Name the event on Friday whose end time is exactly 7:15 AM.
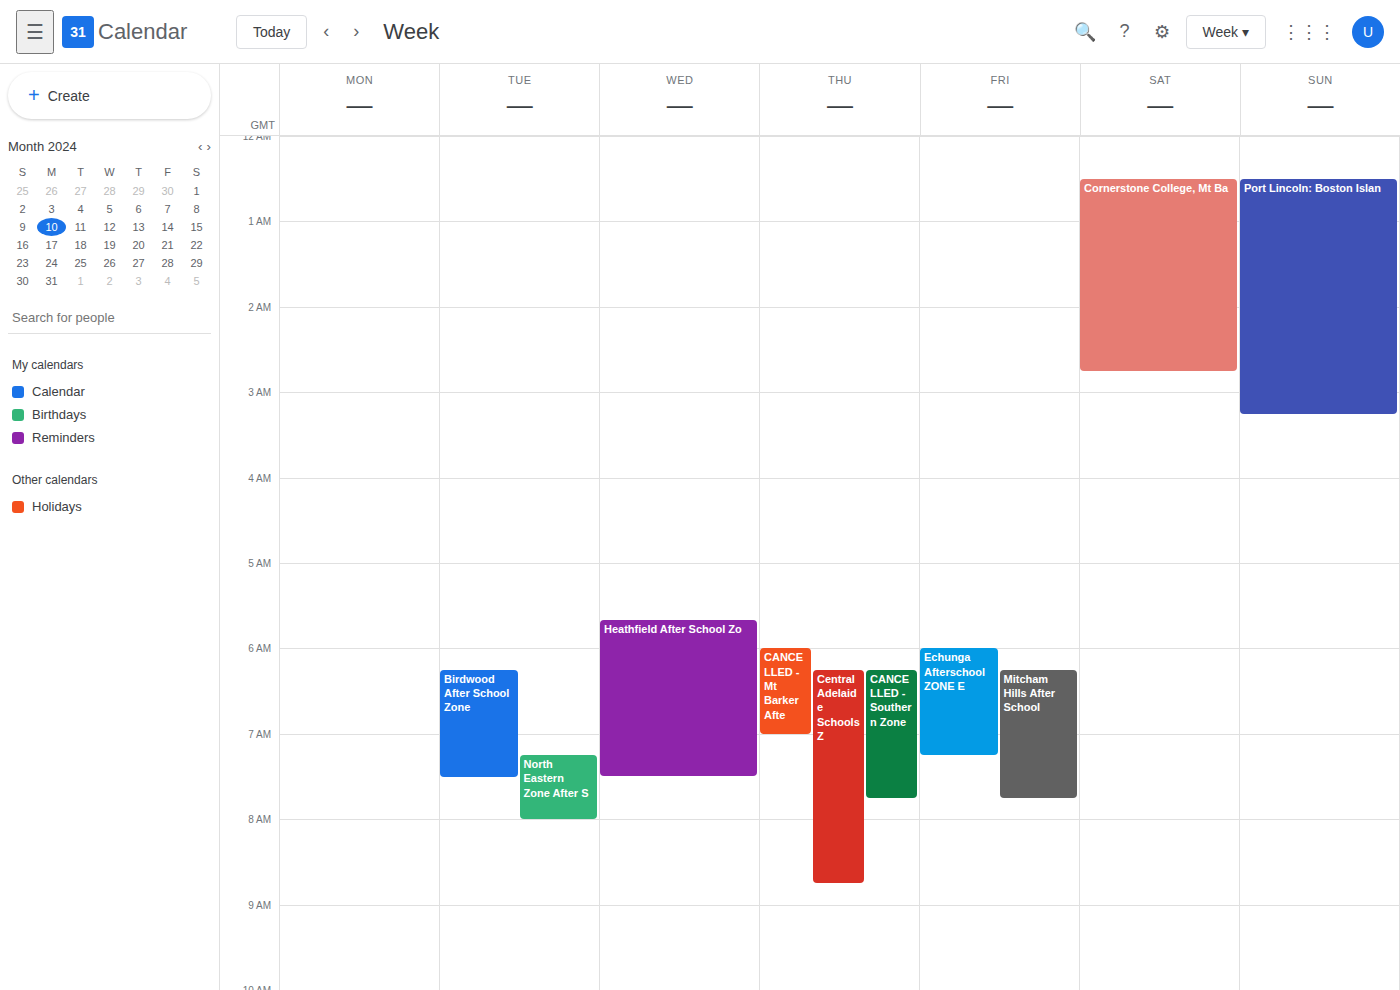
"Echunga Afterschool ZONE E"